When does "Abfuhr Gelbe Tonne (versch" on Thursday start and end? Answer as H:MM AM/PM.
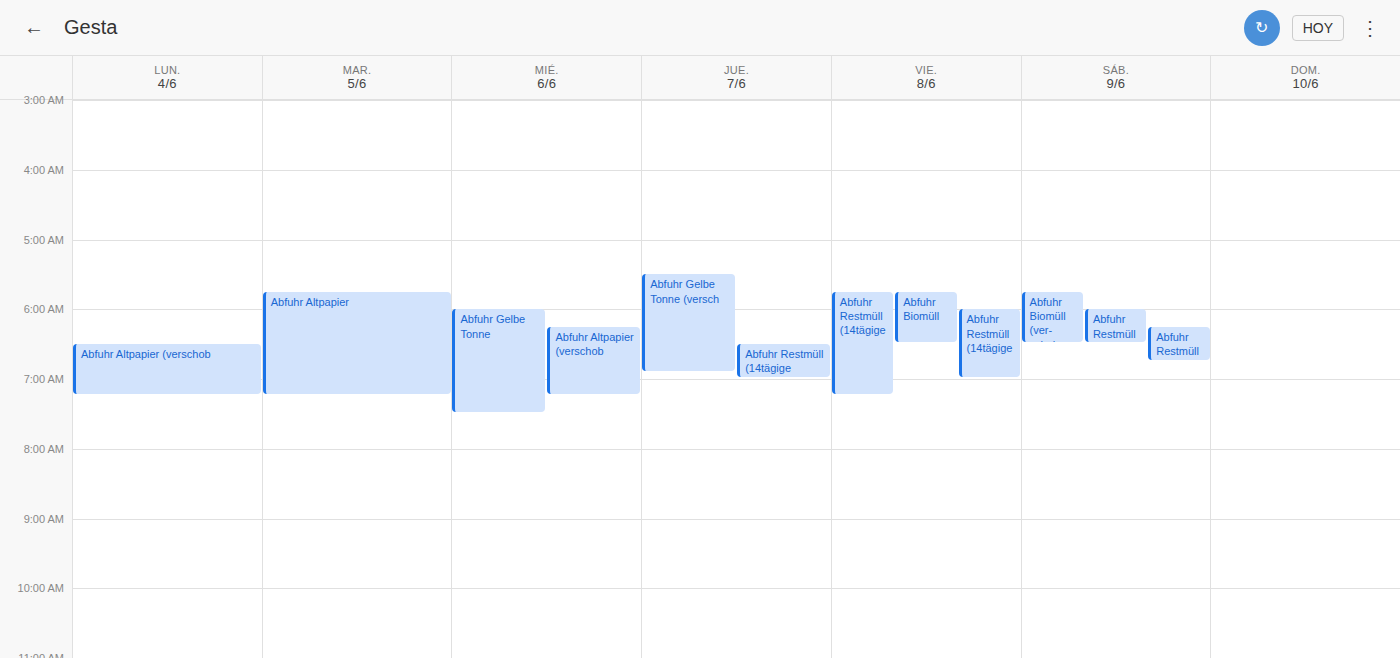
5:30 AM to 6:55 AM